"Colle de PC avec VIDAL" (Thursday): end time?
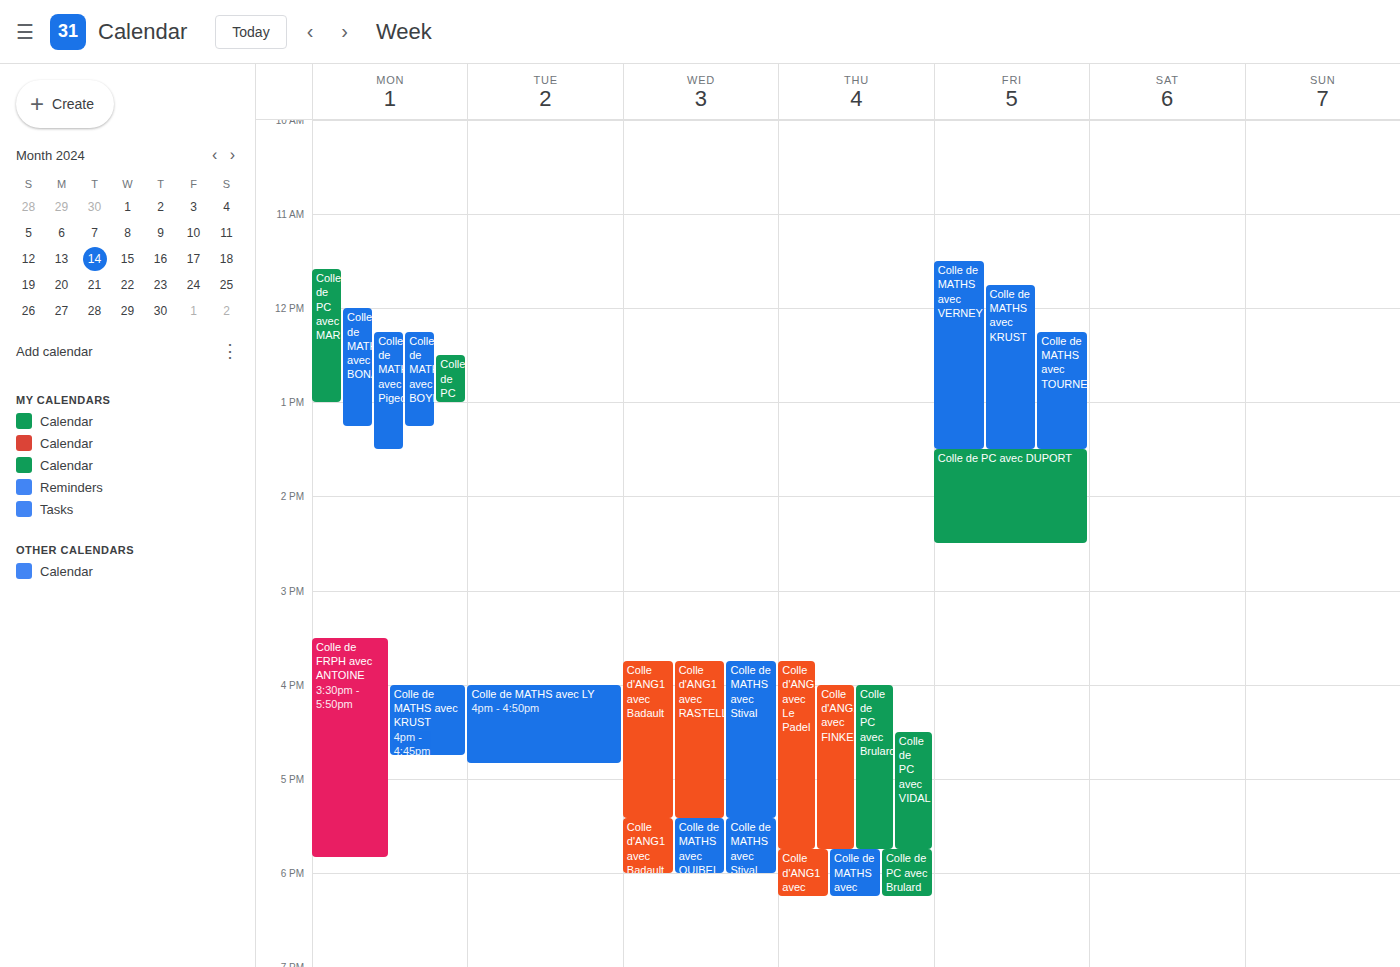
5:45 PM